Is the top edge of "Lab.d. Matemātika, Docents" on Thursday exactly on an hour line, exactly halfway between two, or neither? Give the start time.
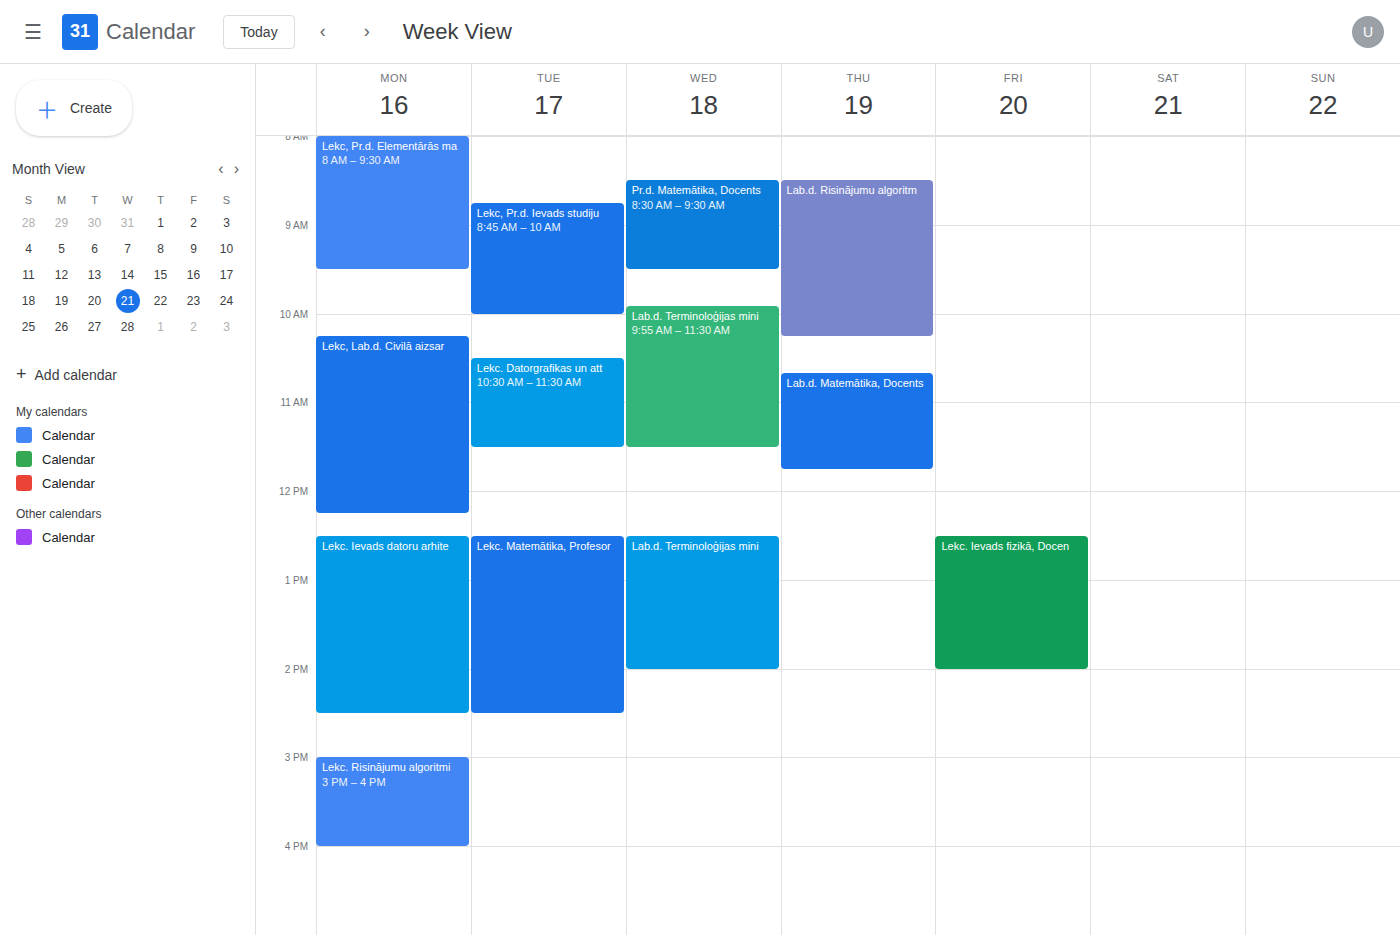
10:40 AM -- neither: 40 minutes below the 10 AM line and 20 minutes above the 11 AM line.